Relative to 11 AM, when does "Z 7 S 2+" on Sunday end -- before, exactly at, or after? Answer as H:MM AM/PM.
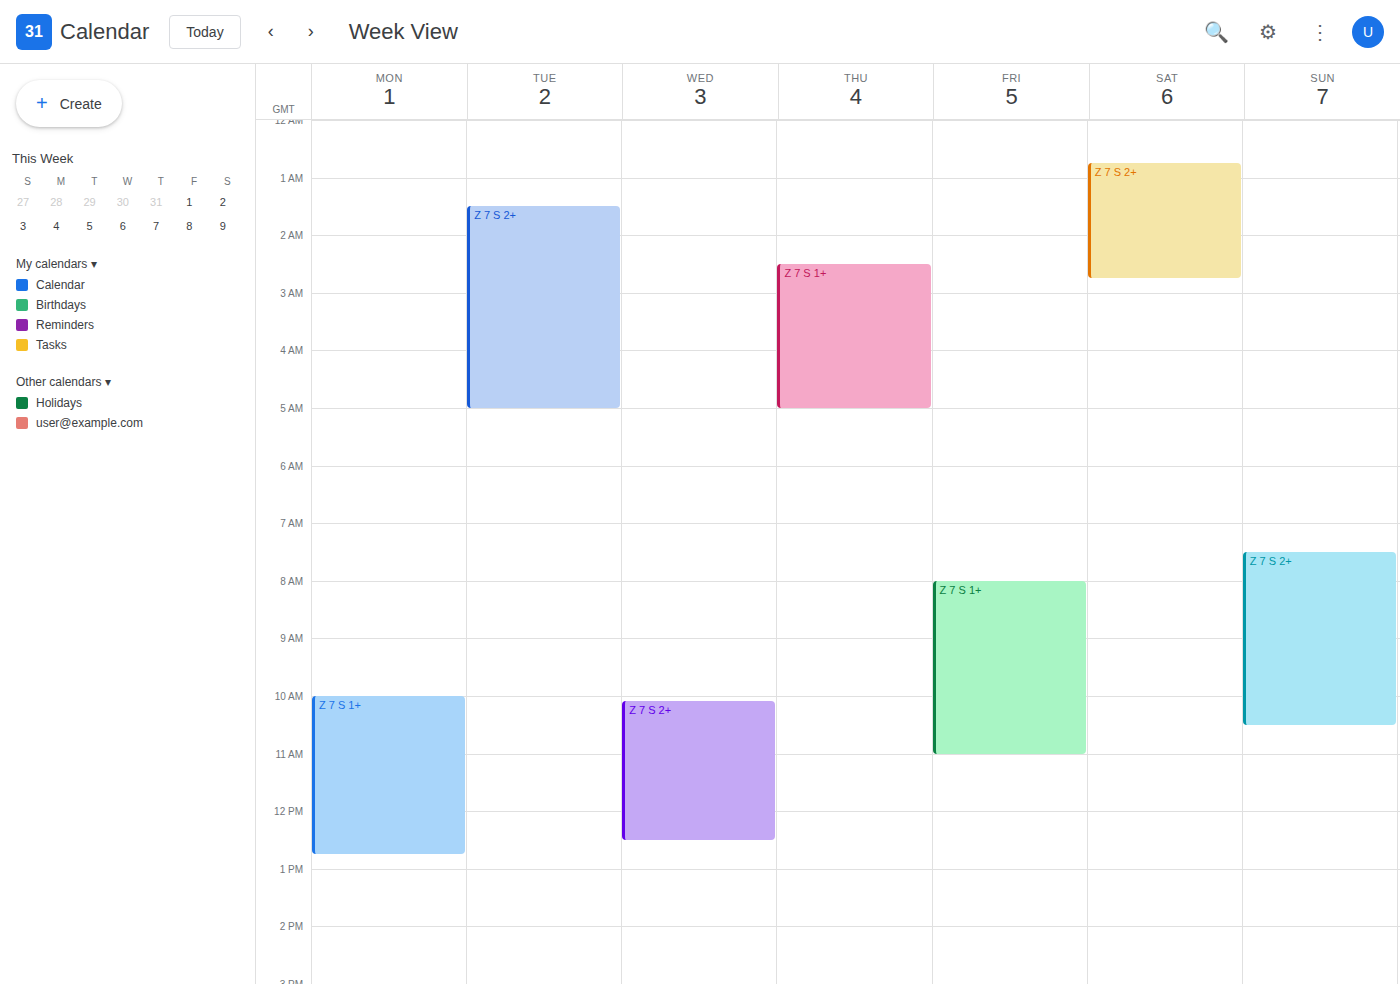
10:30 AM -- before 11 AM, 30 minutes above the 11 AM line.